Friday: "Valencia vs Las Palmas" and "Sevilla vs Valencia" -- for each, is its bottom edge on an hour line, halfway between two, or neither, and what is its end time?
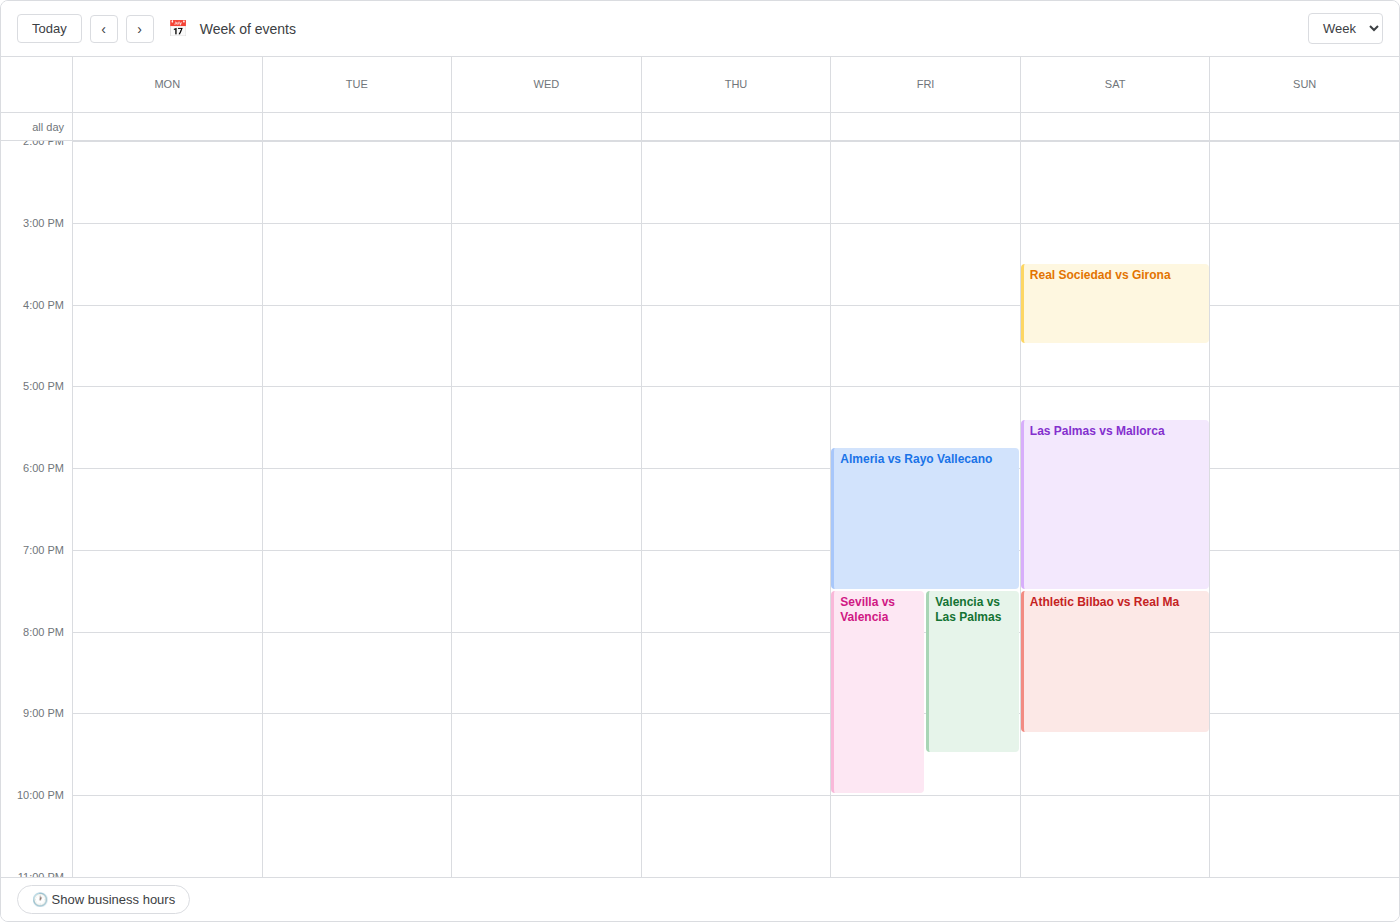
"Valencia vs Las Palmas": 9:30 PM, halfway between the 9 PM and 10 PM lines. "Sevilla vs Valencia": 10:00 PM, exactly on the 10 PM line.